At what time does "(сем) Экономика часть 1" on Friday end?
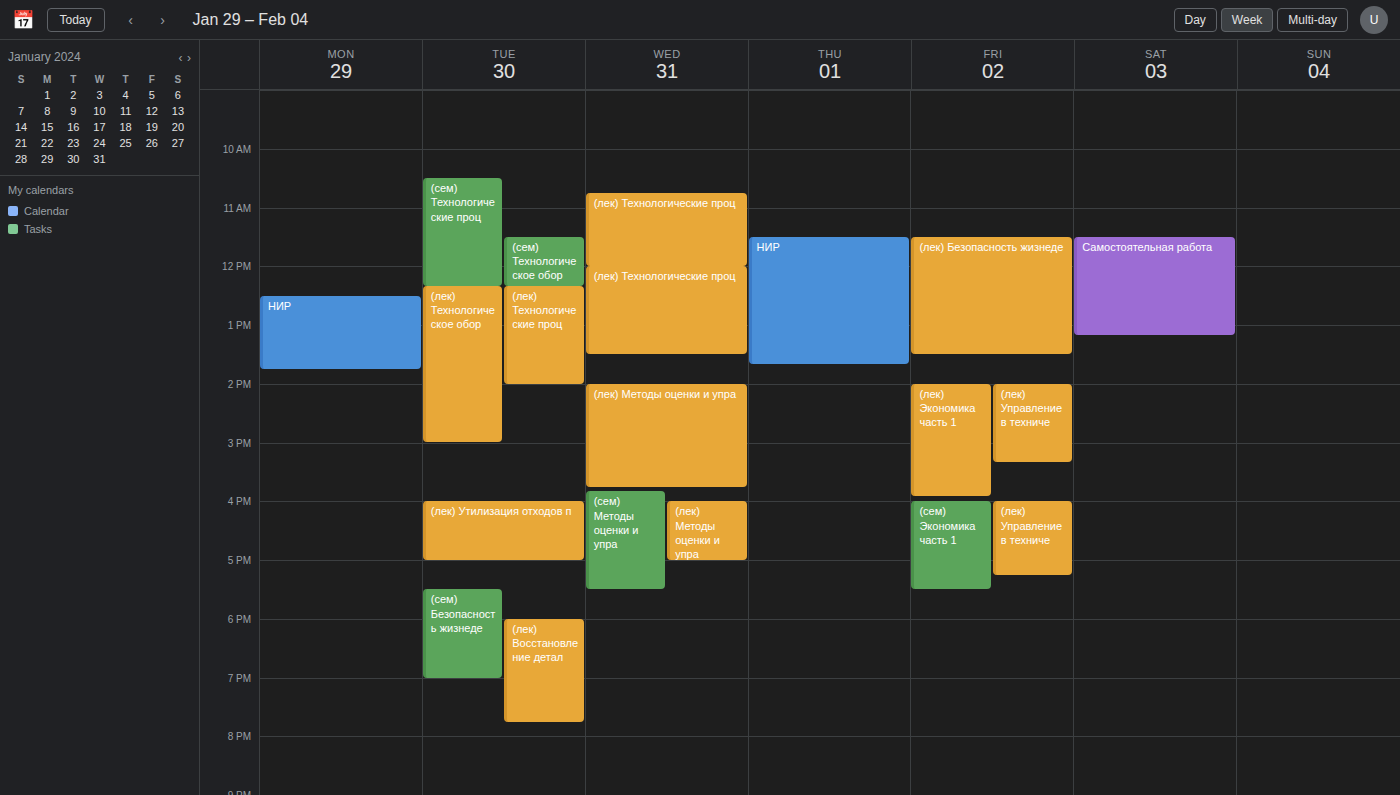
5:30 PM